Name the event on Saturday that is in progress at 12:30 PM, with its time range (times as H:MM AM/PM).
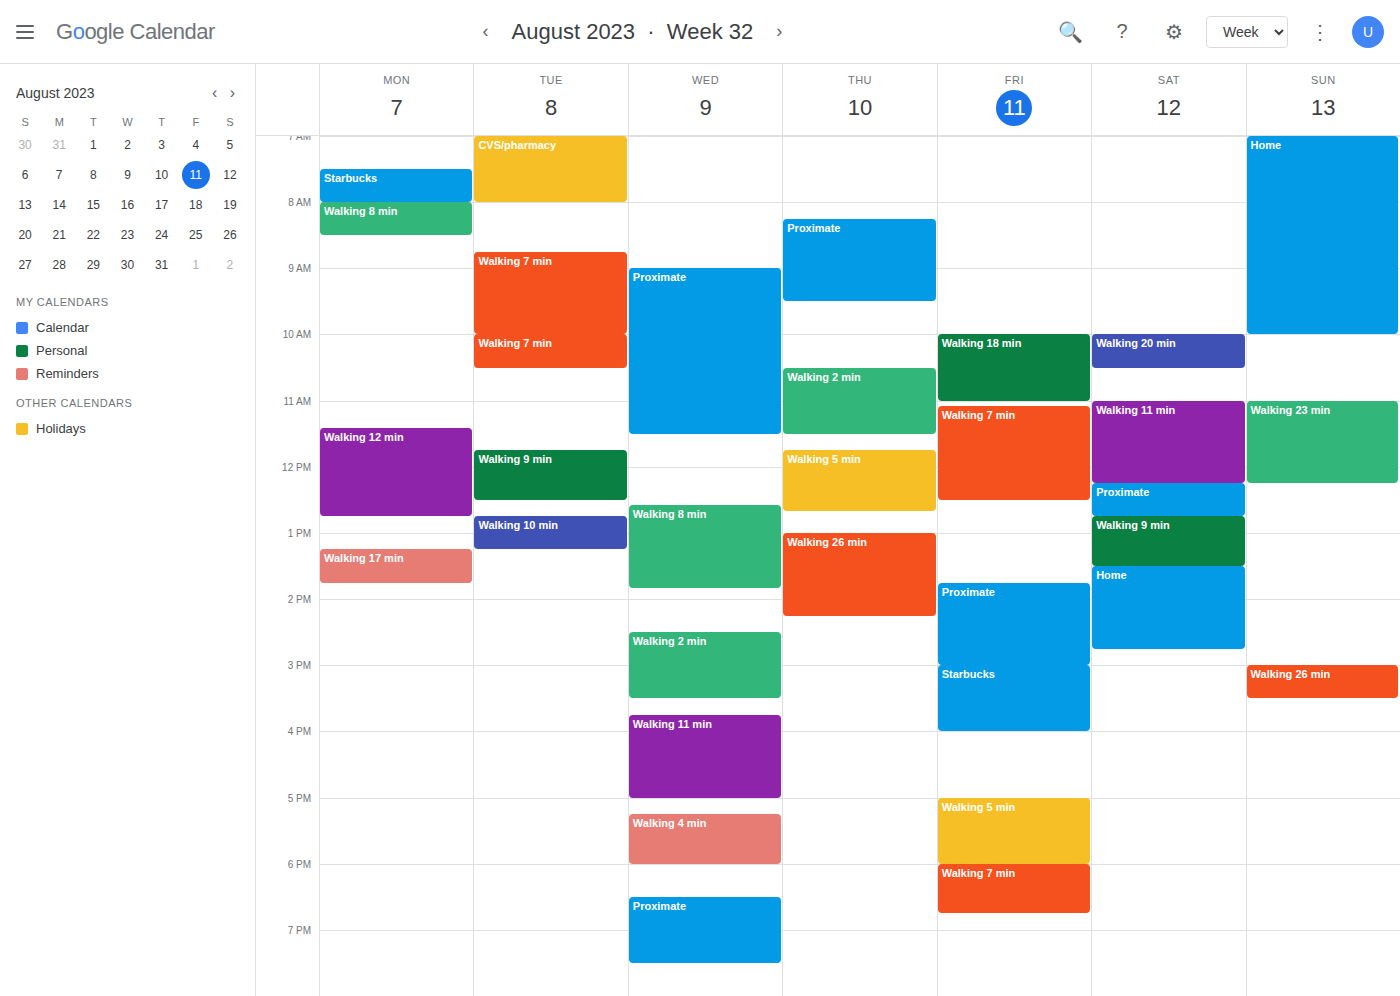
"Proximate", 12:15 PM to 12:45 PM